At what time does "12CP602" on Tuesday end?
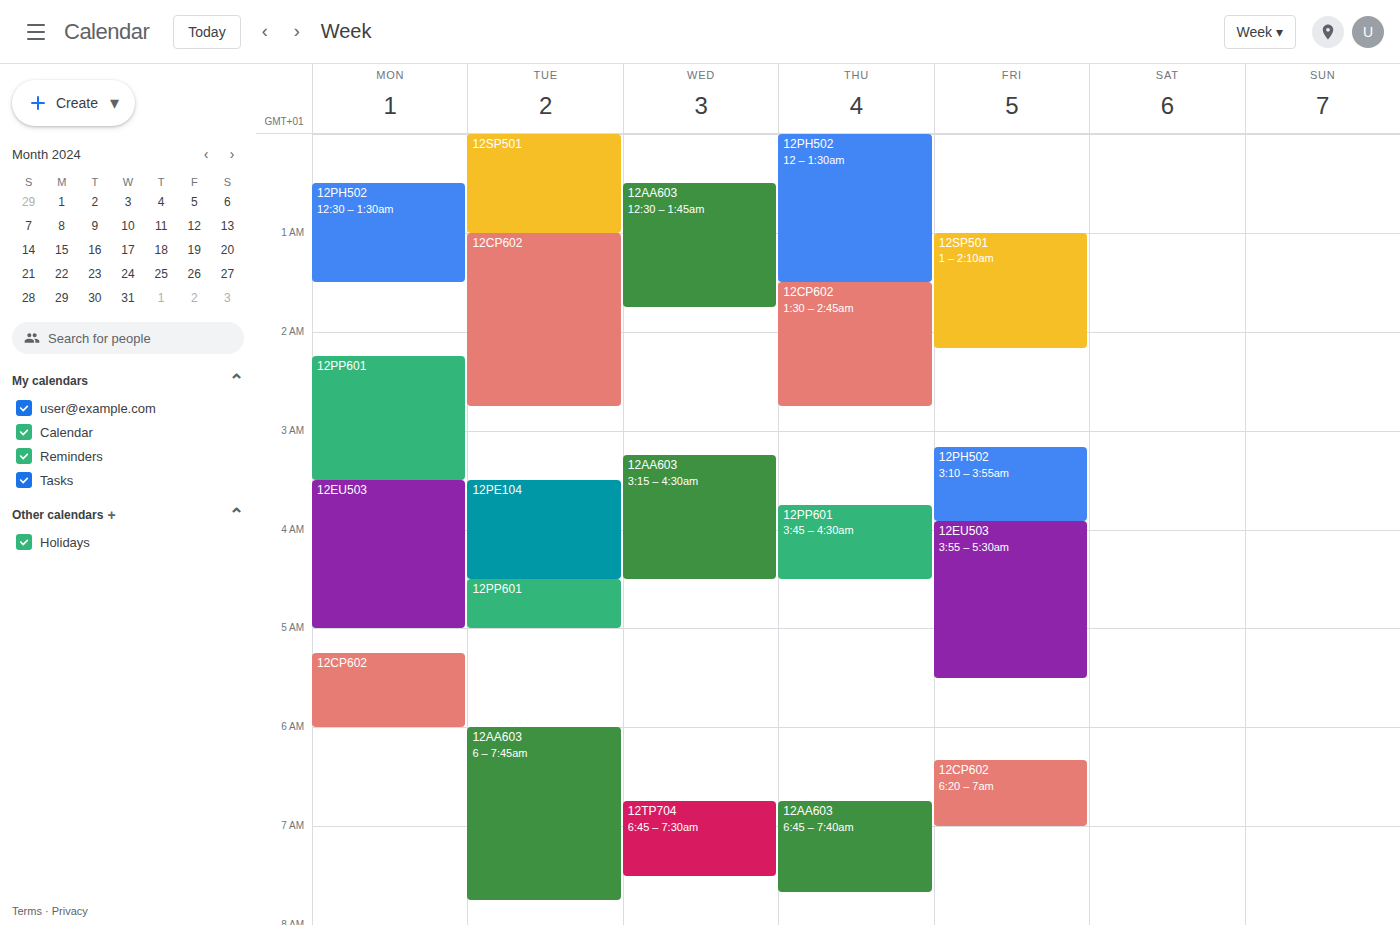
2:45 AM